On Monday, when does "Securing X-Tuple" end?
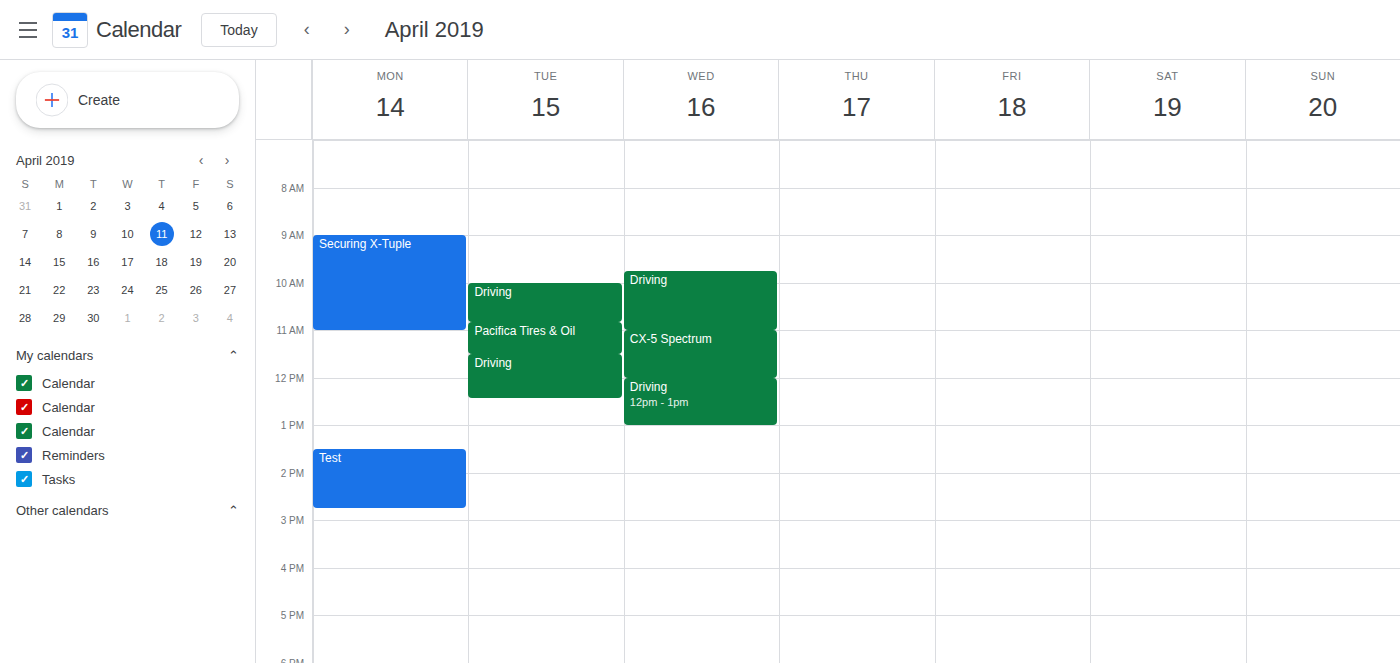
11:00 AM